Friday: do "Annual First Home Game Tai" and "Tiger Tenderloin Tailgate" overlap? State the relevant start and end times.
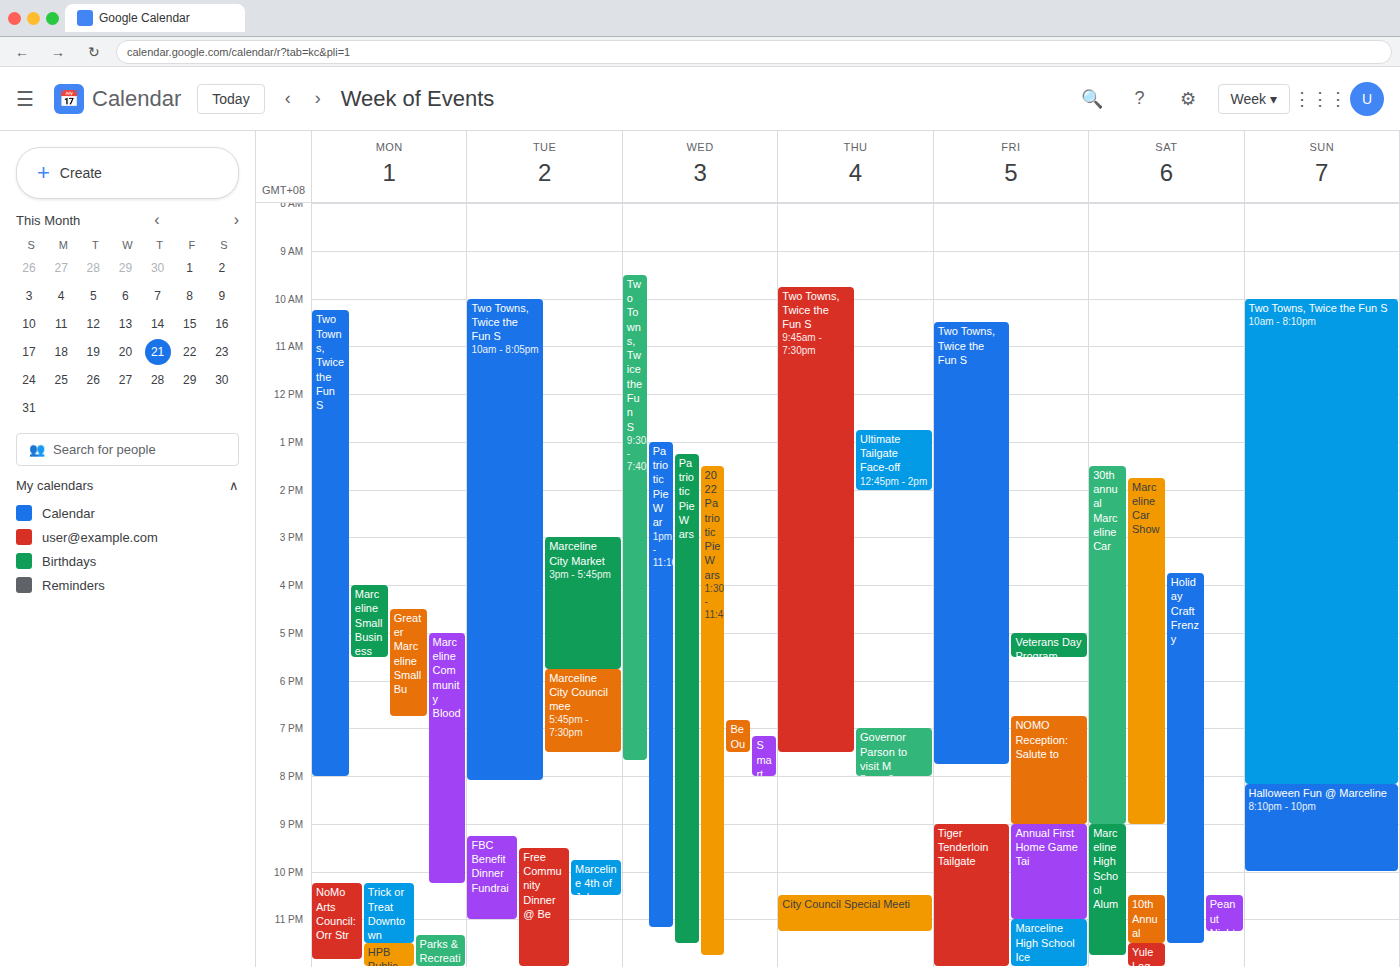
"Annual First Home Game Tai" runs 21:00 to 23:00, inside "Tiger Tenderloin Tailgate" -- they overlap.